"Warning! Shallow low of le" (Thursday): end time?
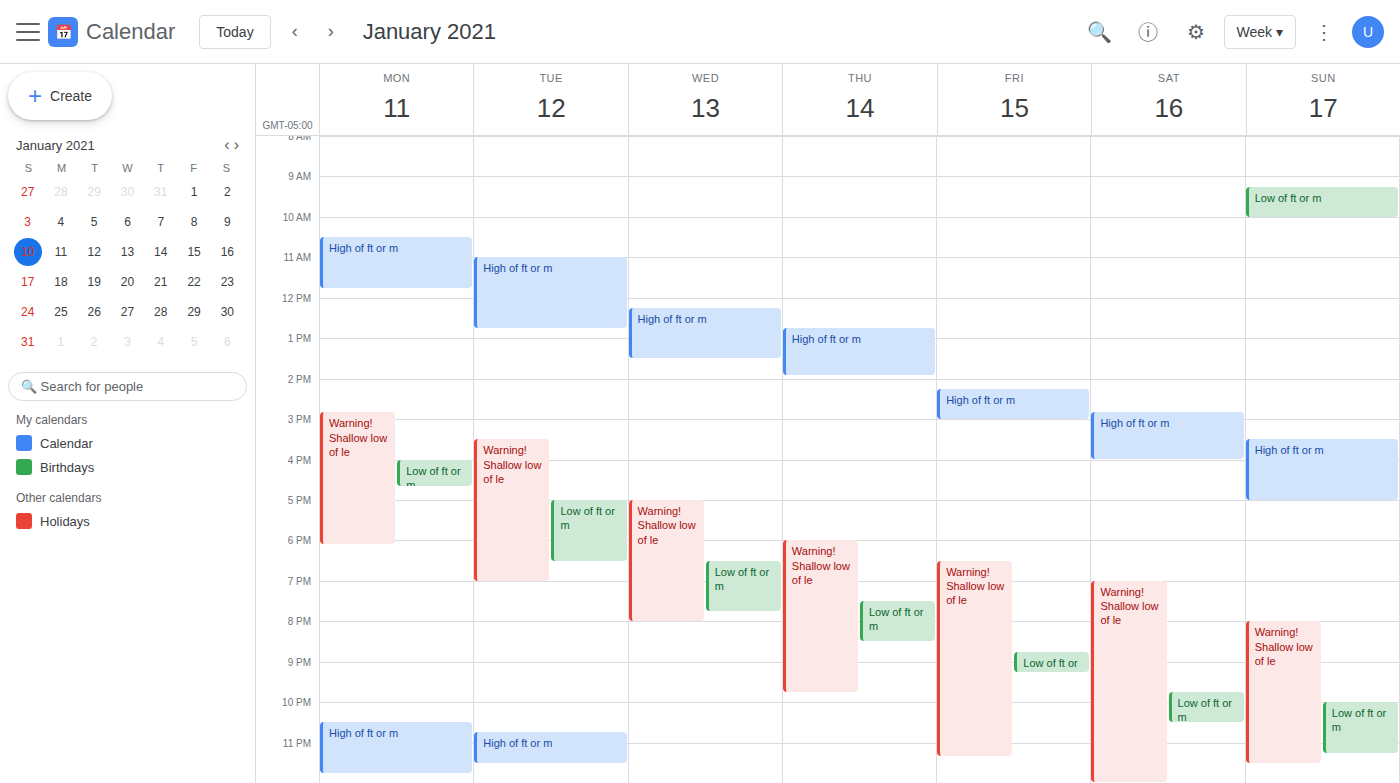
9:45 PM